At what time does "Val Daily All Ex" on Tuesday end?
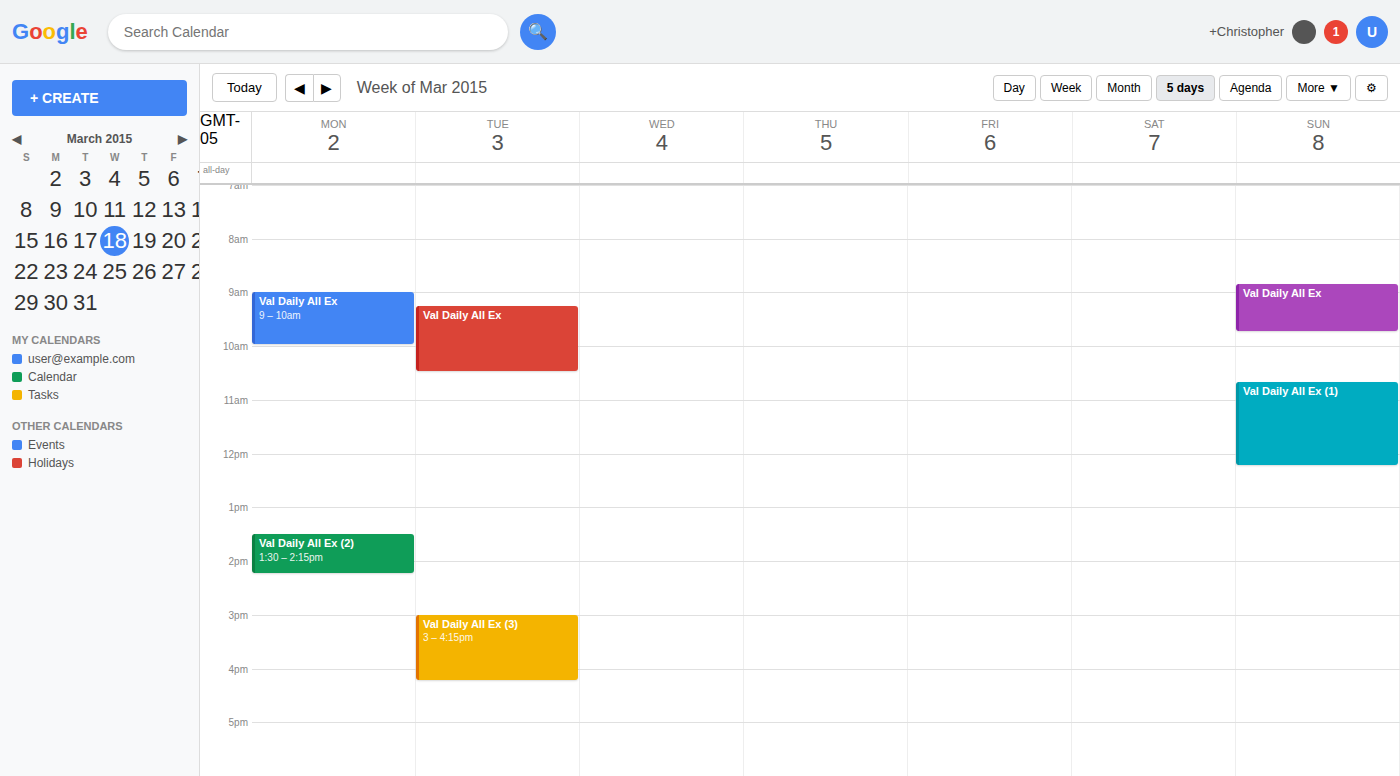
10:30 AM